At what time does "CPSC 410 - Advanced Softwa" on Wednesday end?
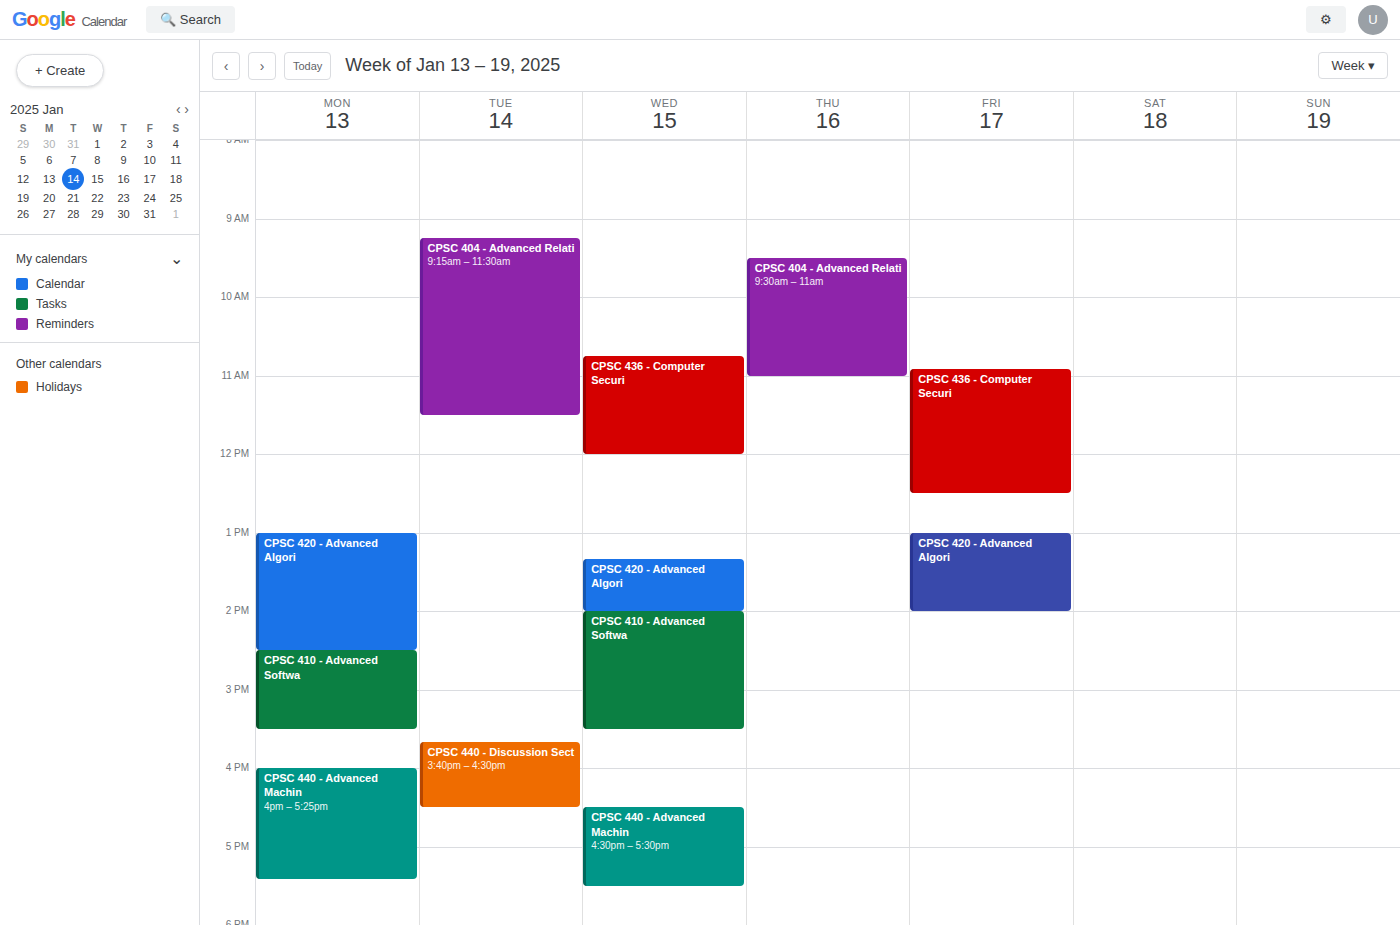
15:30